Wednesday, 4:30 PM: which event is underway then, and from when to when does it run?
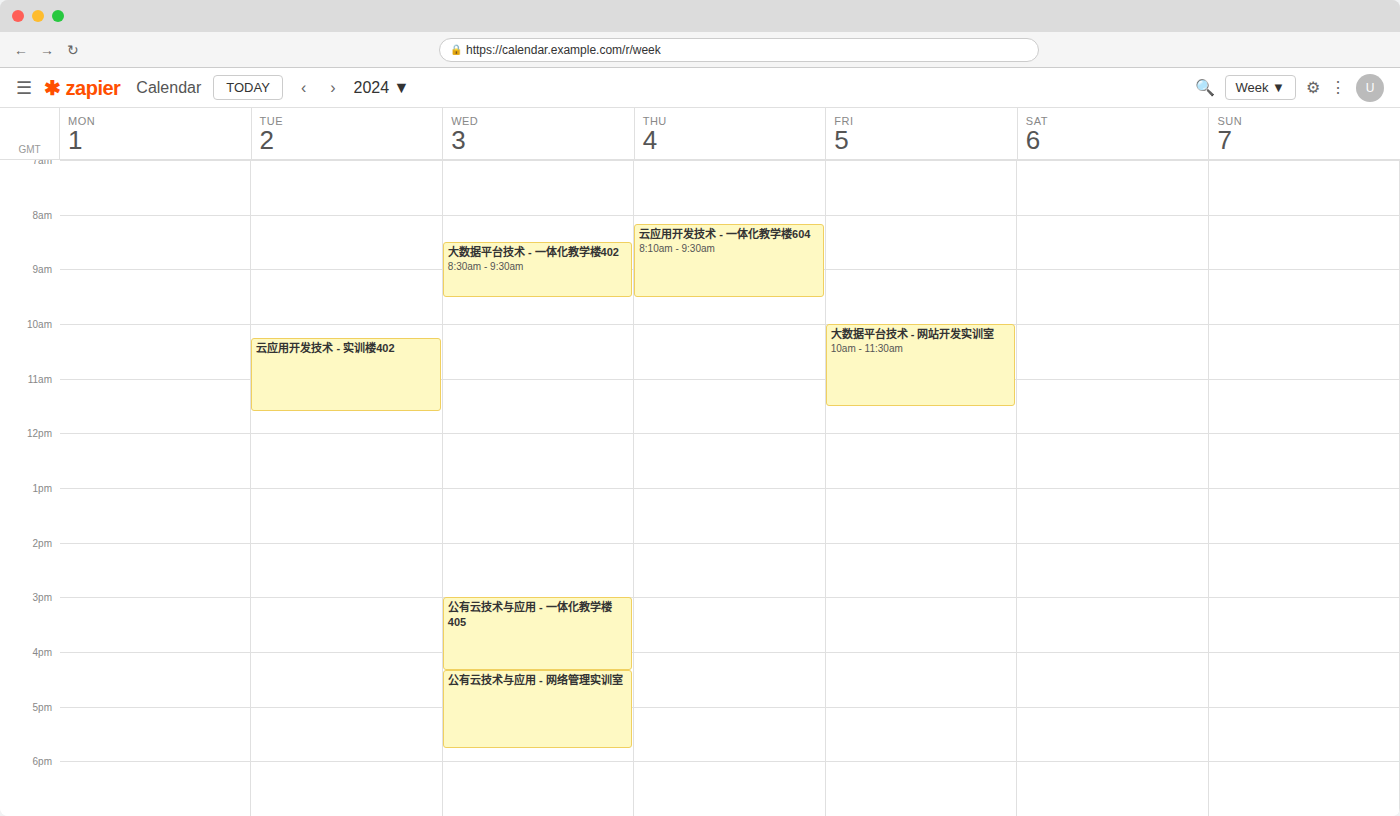
"公有云技术与应用 - 网络管理实训室", 4:20 PM to 5:45 PM